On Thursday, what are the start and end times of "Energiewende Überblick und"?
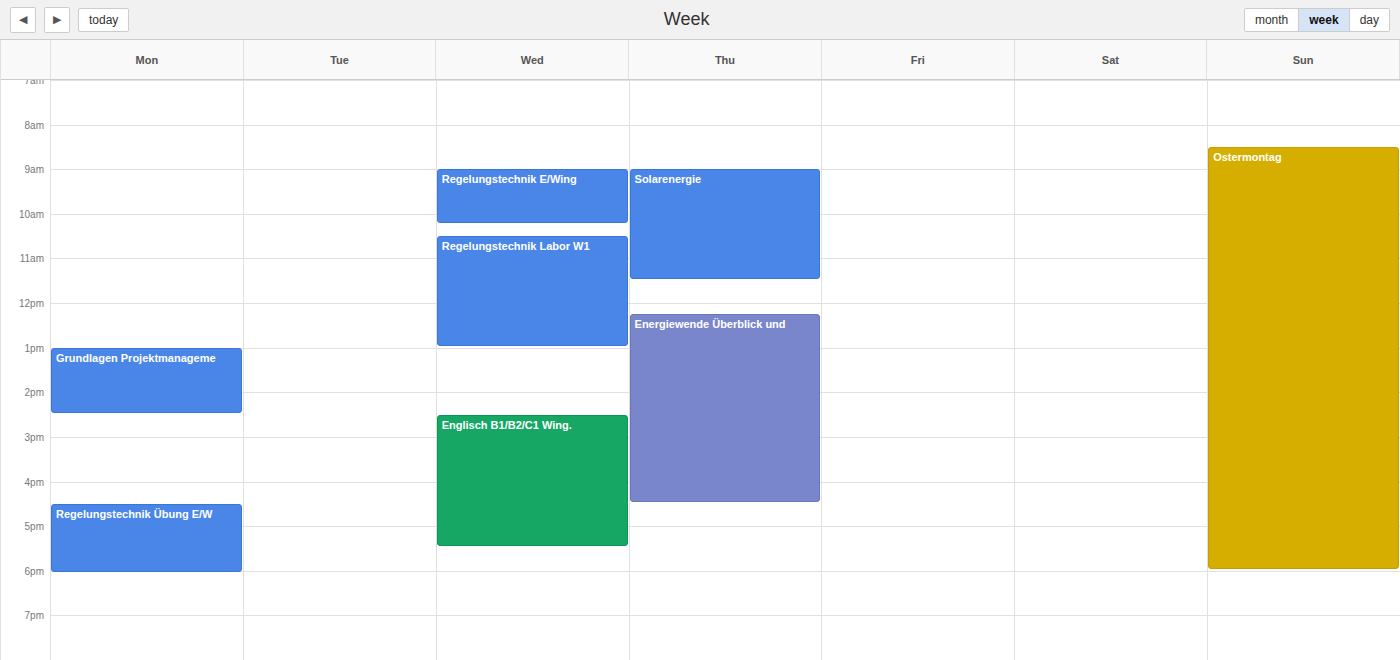
12:15 PM to 4:30 PM